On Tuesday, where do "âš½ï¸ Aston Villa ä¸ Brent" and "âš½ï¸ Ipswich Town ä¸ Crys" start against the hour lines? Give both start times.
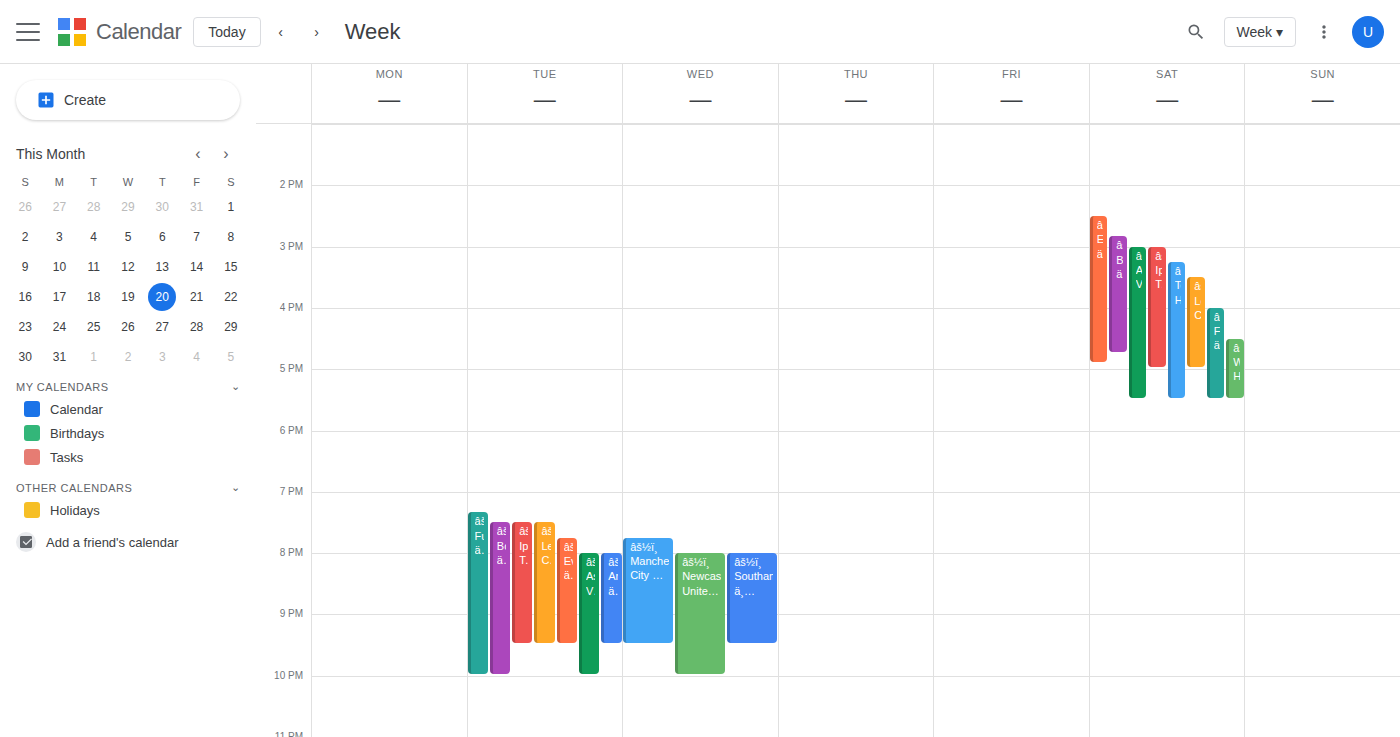
"âš½ï¸ Aston Villa ä¸ Brent": 8:00 PM, exactly on the 8 PM line. "âš½ï¸ Ipswich Town ä¸ Crys": 7:30 PM, halfway between the 7 PM and 8 PM lines.